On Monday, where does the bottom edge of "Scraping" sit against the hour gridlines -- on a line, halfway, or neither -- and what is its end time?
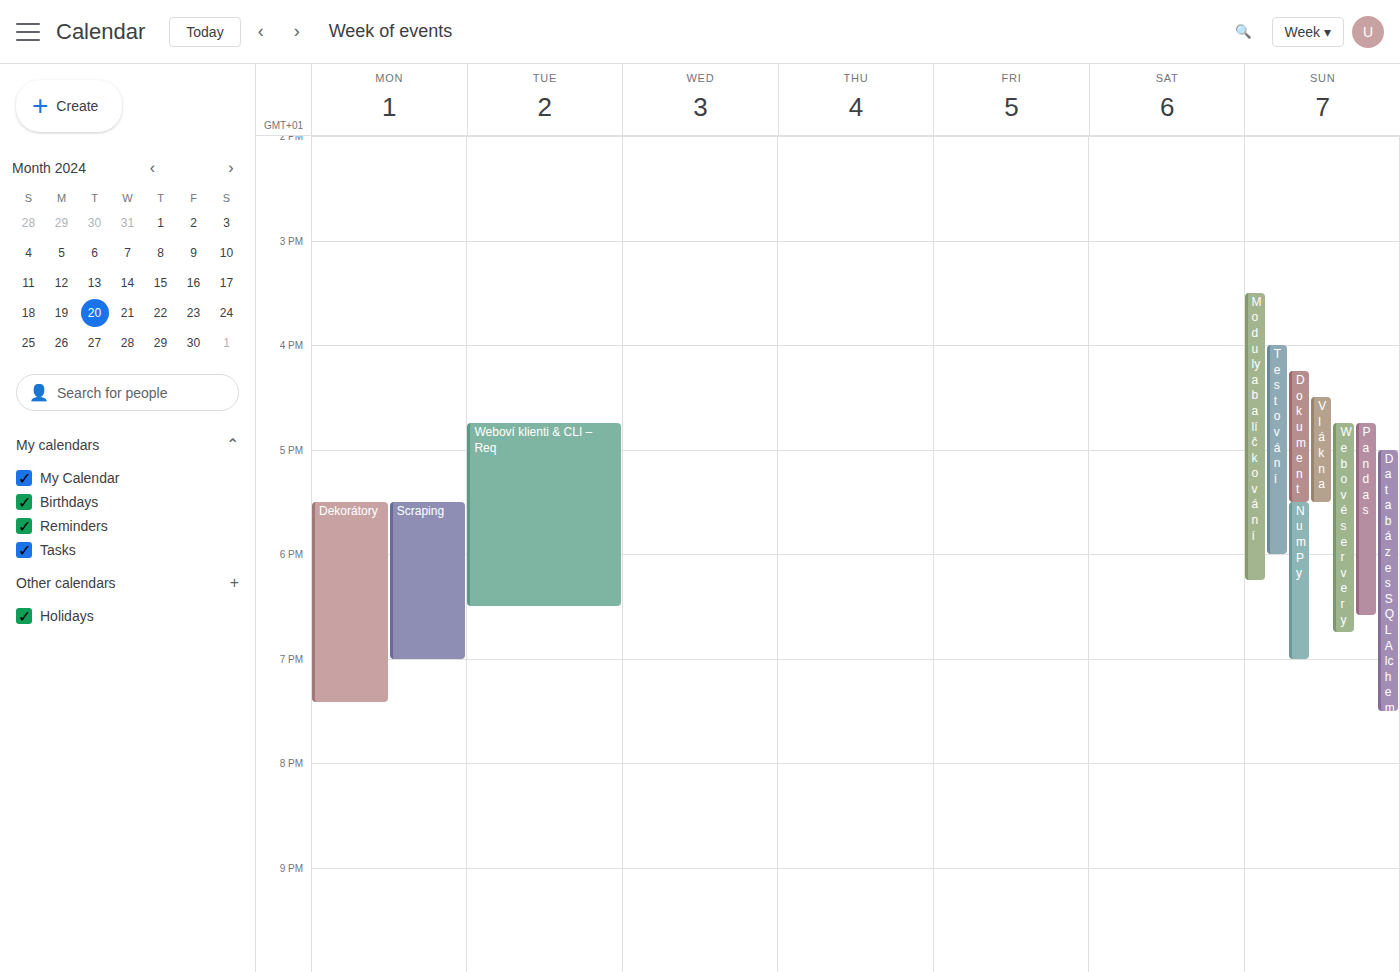
7:00 PM -- exactly on the 7 PM line.